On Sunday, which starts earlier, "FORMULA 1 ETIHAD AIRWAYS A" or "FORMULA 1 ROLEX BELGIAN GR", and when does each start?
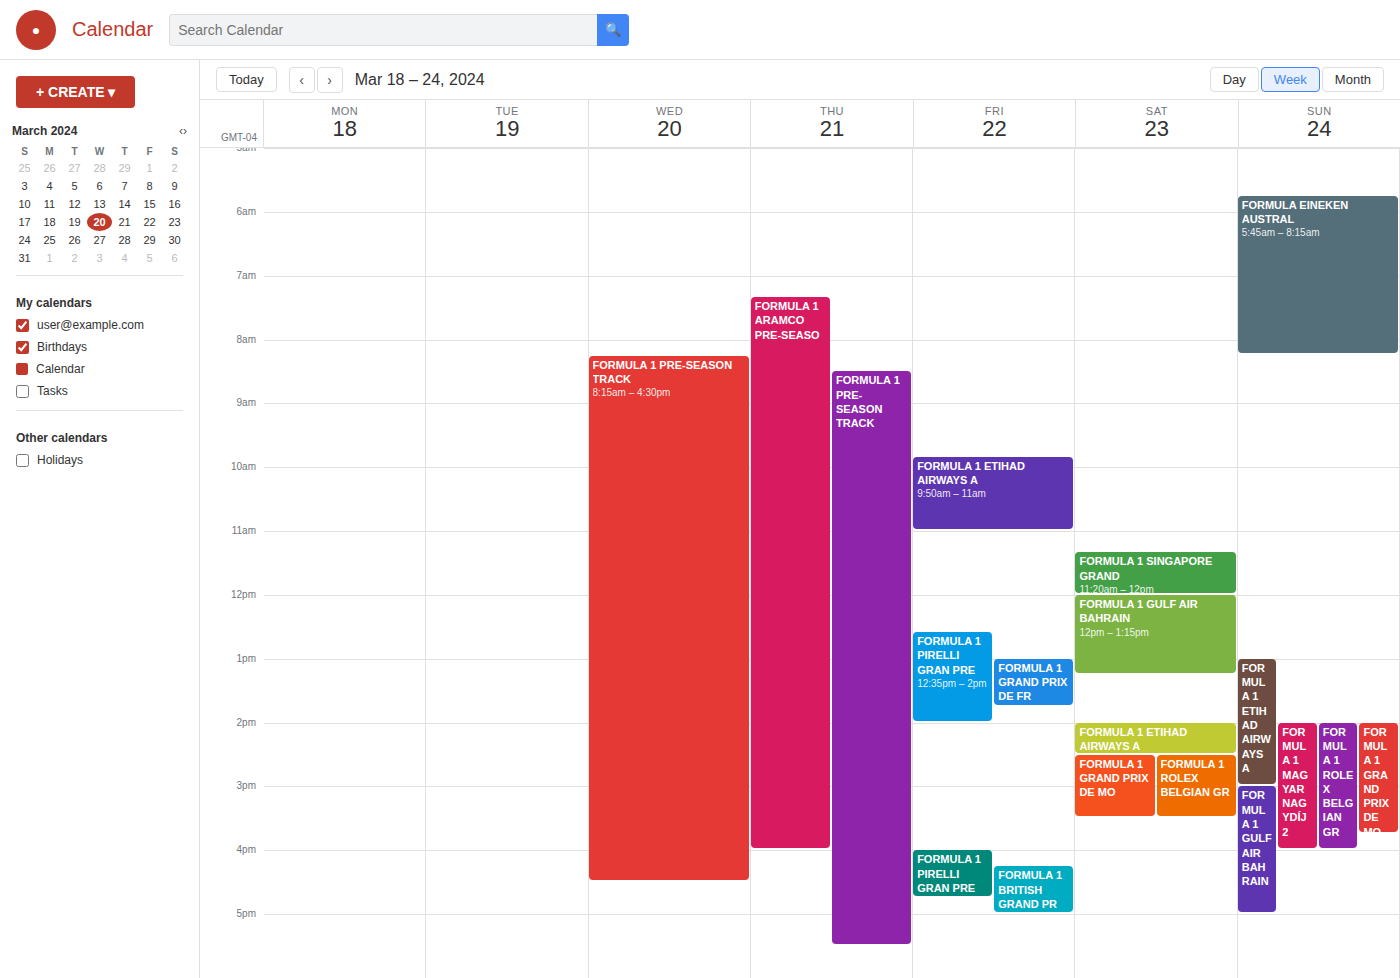
"FORMULA 1 ETIHAD AIRWAYS A" 1:00 PM; "FORMULA 1 ROLEX BELGIAN GR" 2:00 PM.